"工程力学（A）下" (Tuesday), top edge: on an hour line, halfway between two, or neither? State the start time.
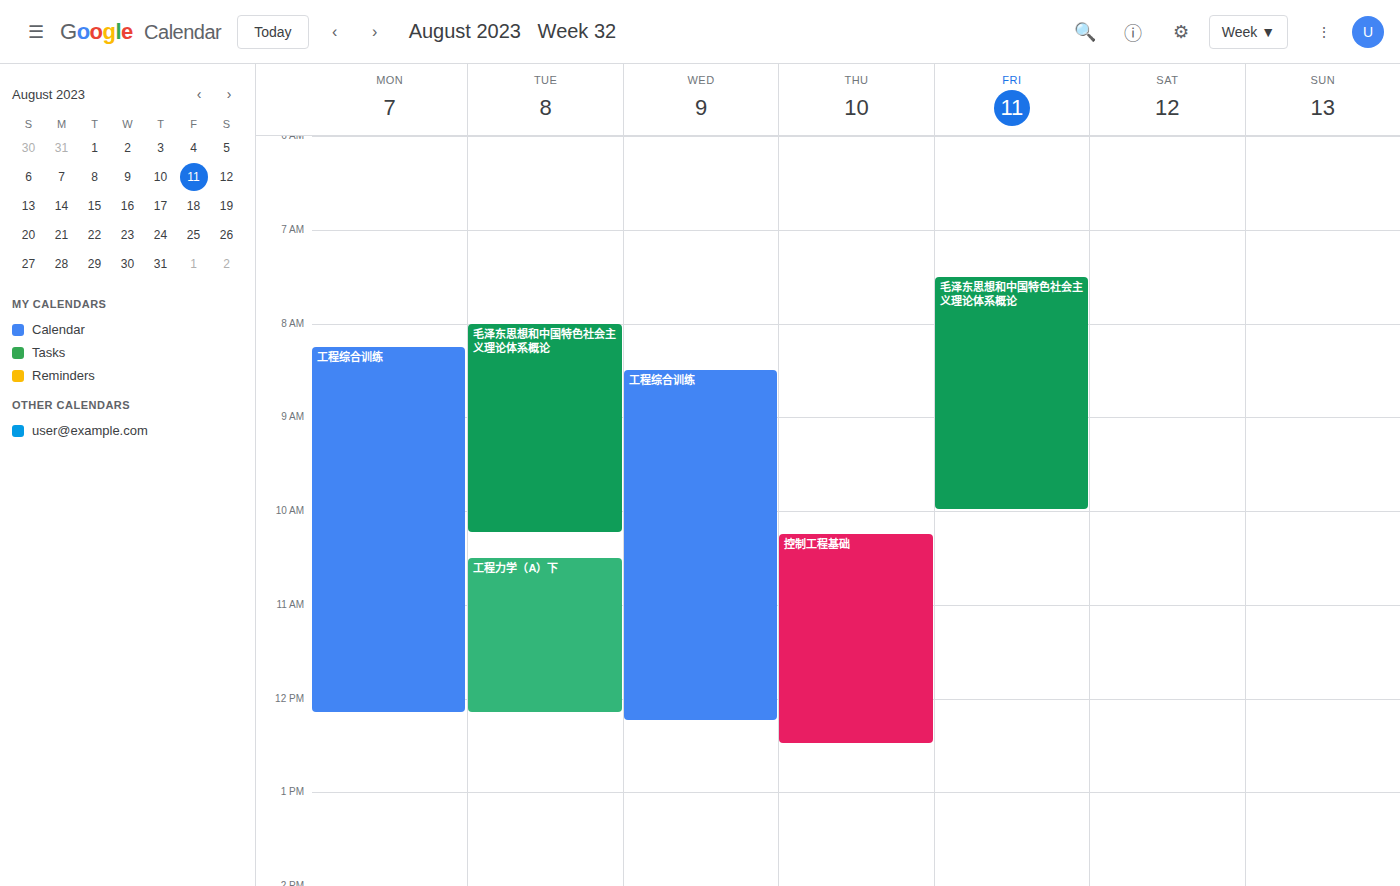
10:30 AM -- halfway between the 10 AM and 11 AM lines.